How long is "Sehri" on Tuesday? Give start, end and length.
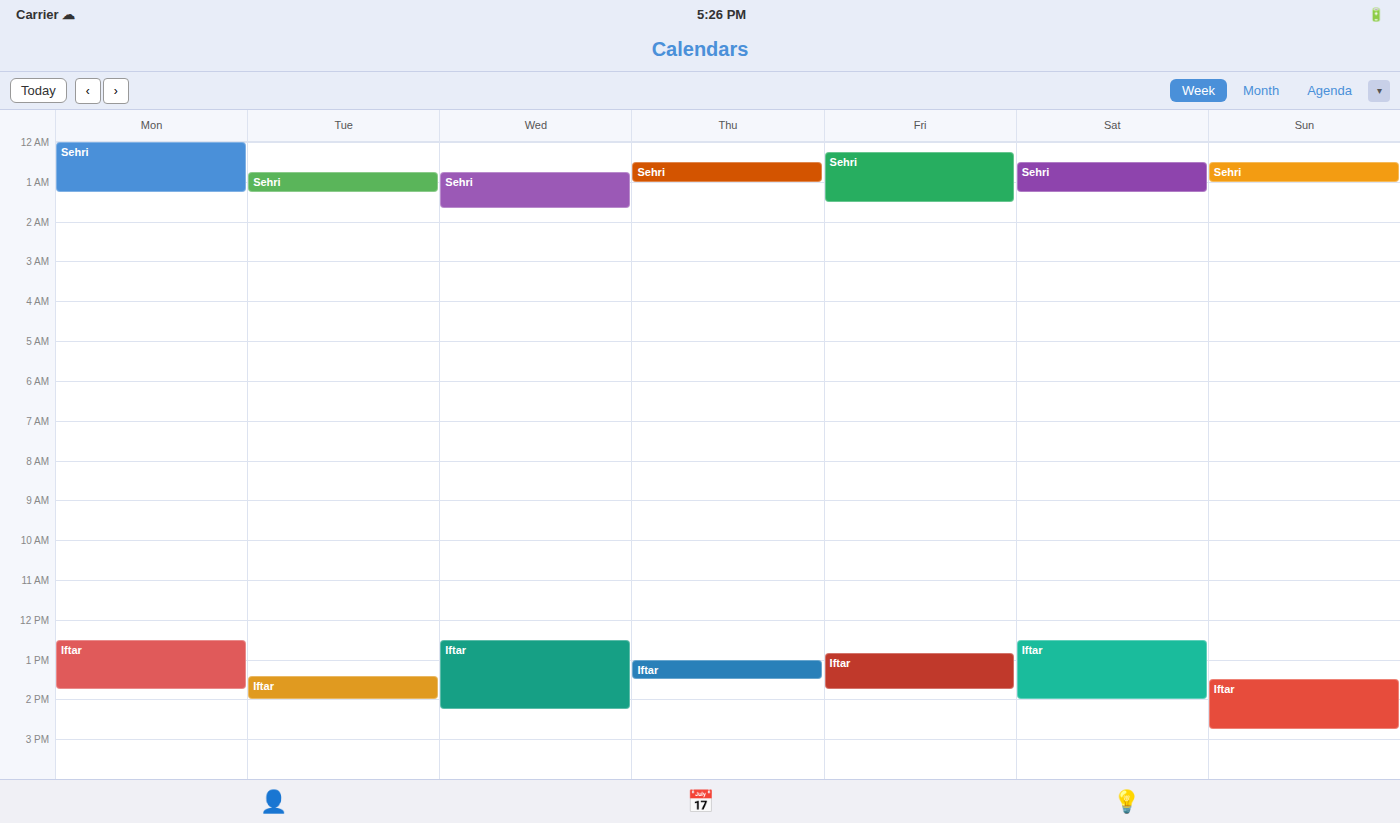
12:45 AM to 1:15 AM, 30 minutes